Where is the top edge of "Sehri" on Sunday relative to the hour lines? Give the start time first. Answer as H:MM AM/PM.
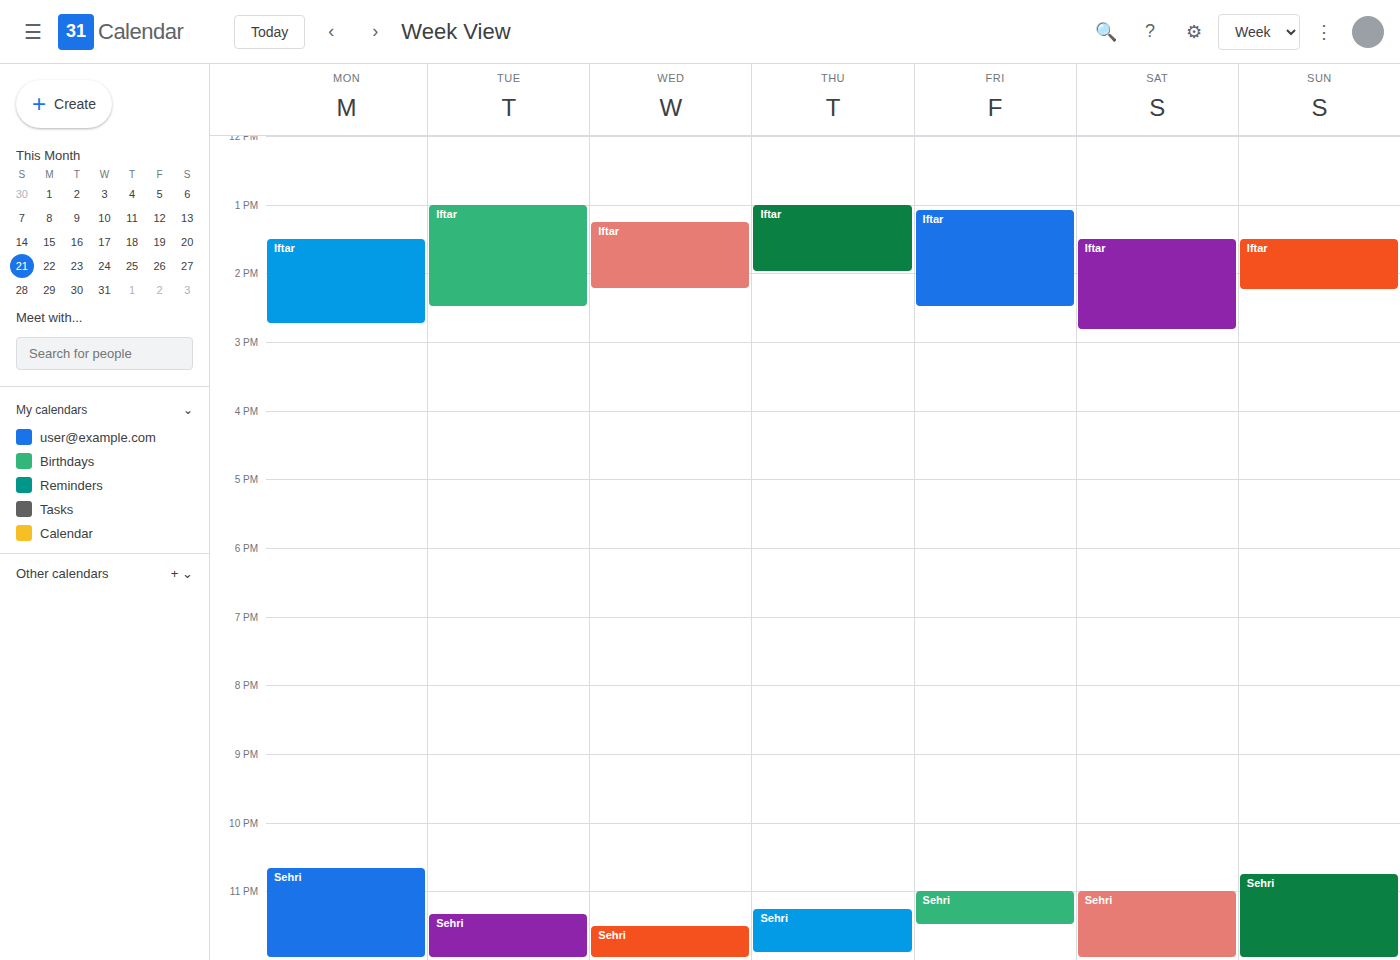
10:45 PM -- neither: three quarters of the way from the 10 PM line to the 11 PM line.